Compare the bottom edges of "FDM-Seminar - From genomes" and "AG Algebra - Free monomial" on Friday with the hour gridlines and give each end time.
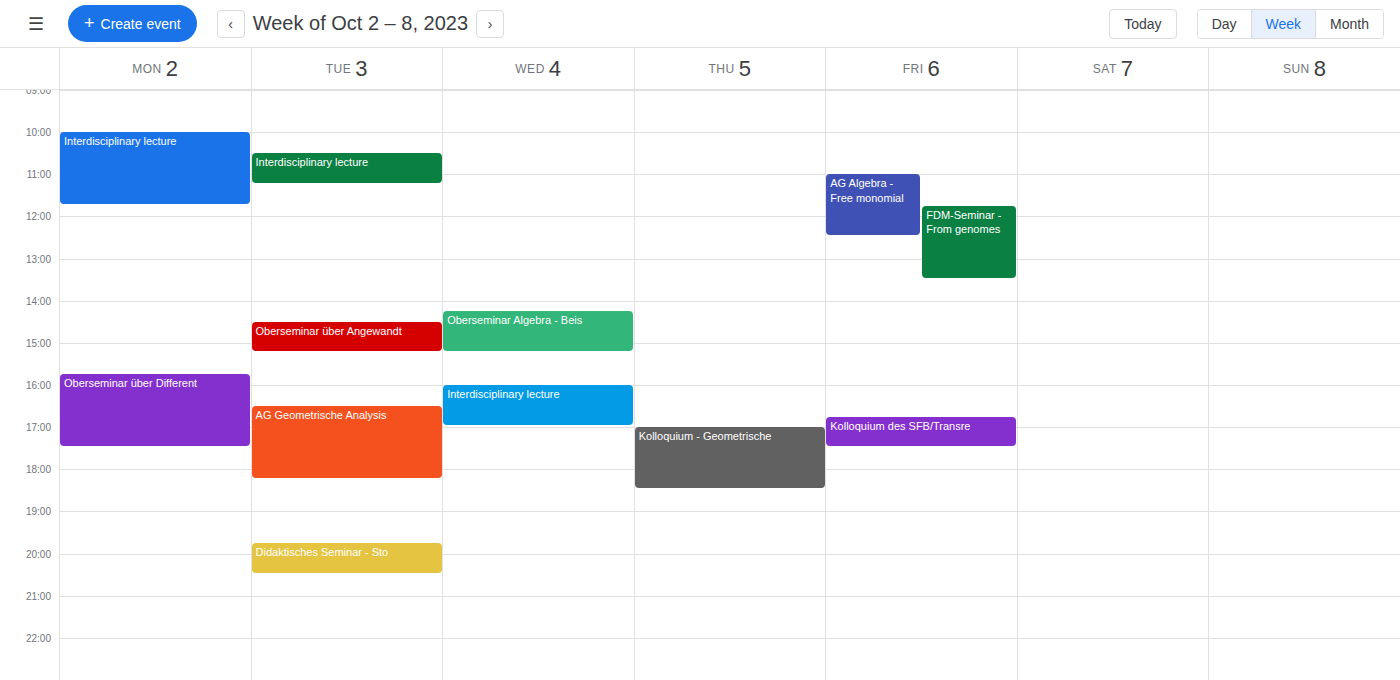
"FDM-Seminar - From genomes": 1:30 PM, halfway between the 1 PM and 2 PM lines. "AG Algebra - Free monomial": 12:30 PM, halfway between the 12 PM and 1 PM lines.